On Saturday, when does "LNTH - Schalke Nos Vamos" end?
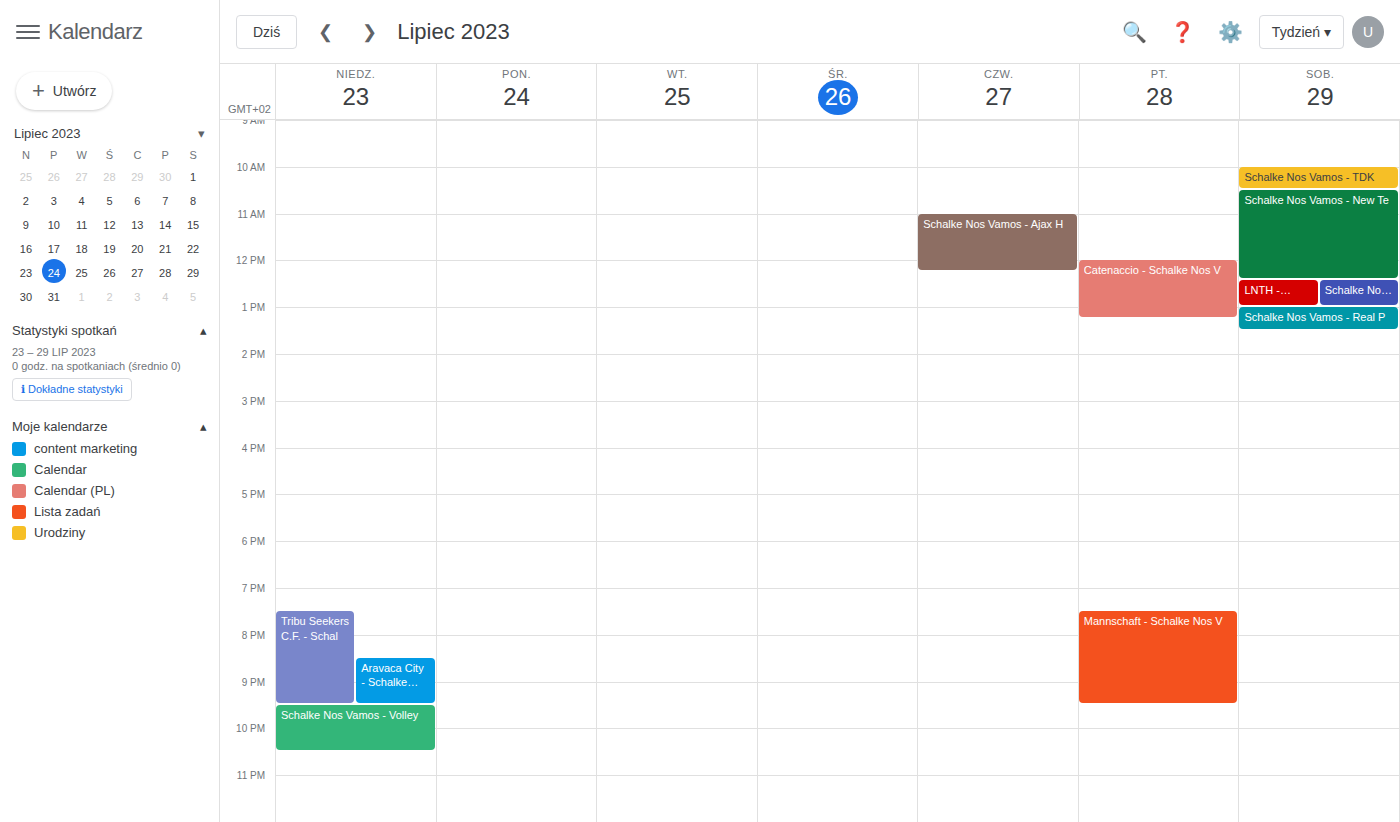
1:00 PM